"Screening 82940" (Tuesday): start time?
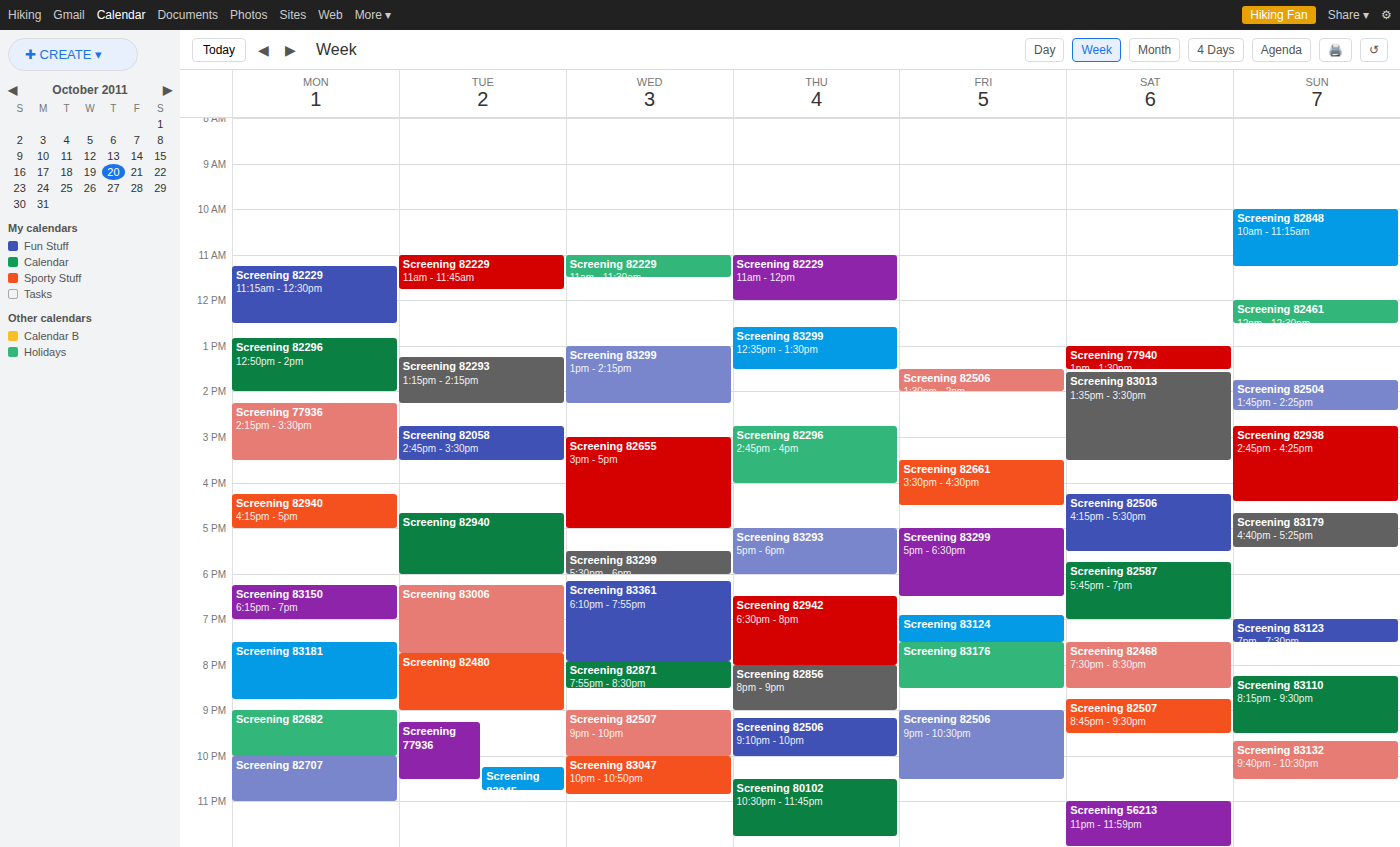
16:40